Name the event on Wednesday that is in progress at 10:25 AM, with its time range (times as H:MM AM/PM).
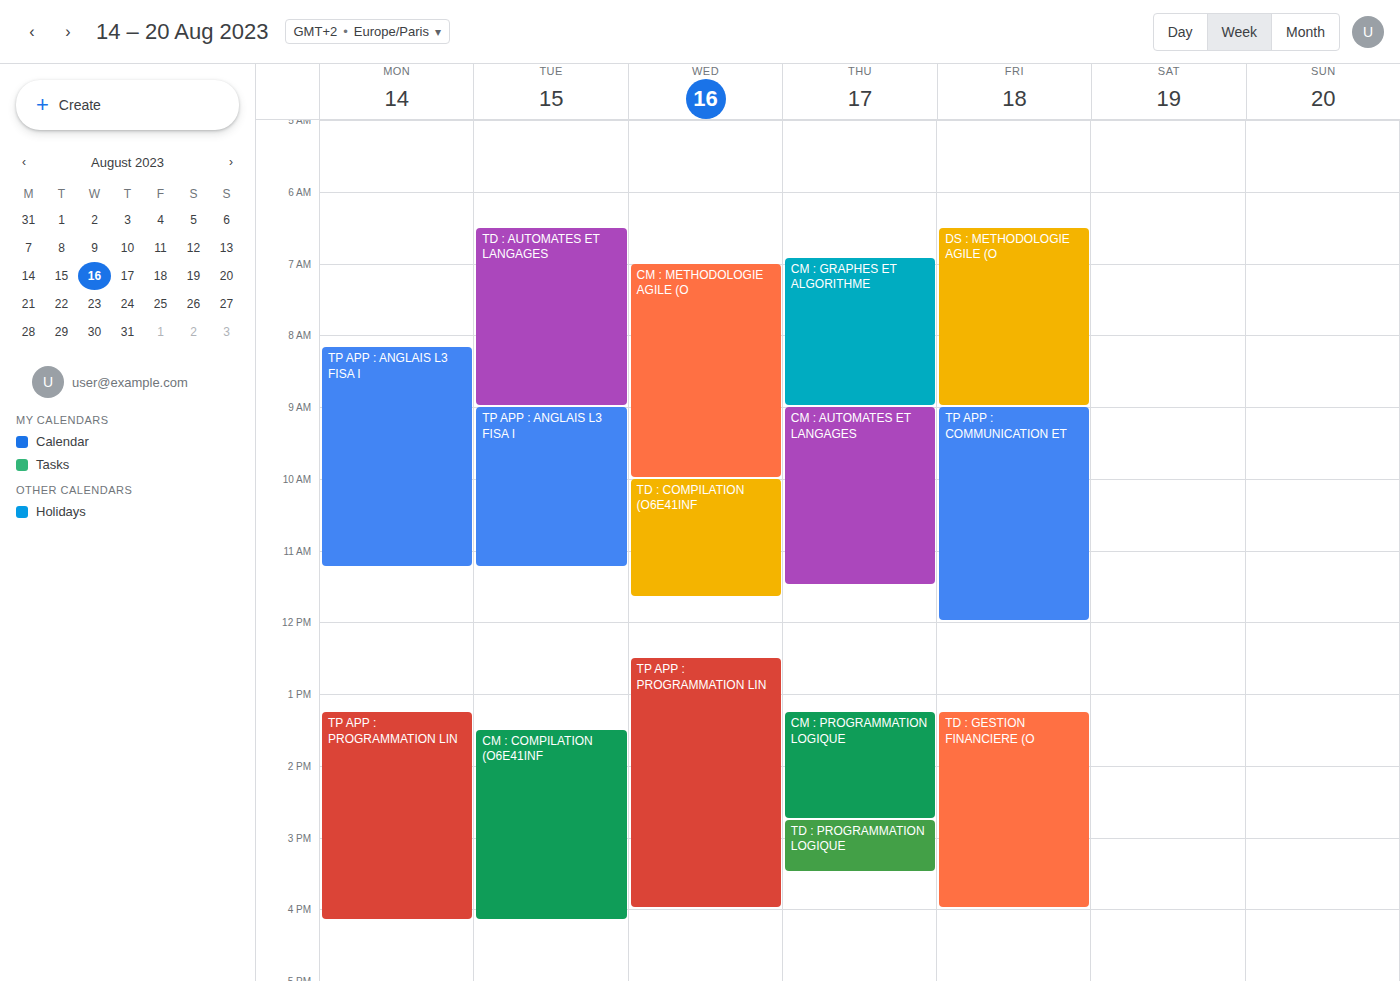
"TD : COMPILATION (O6E41INF", 10:00 AM to 11:40 AM